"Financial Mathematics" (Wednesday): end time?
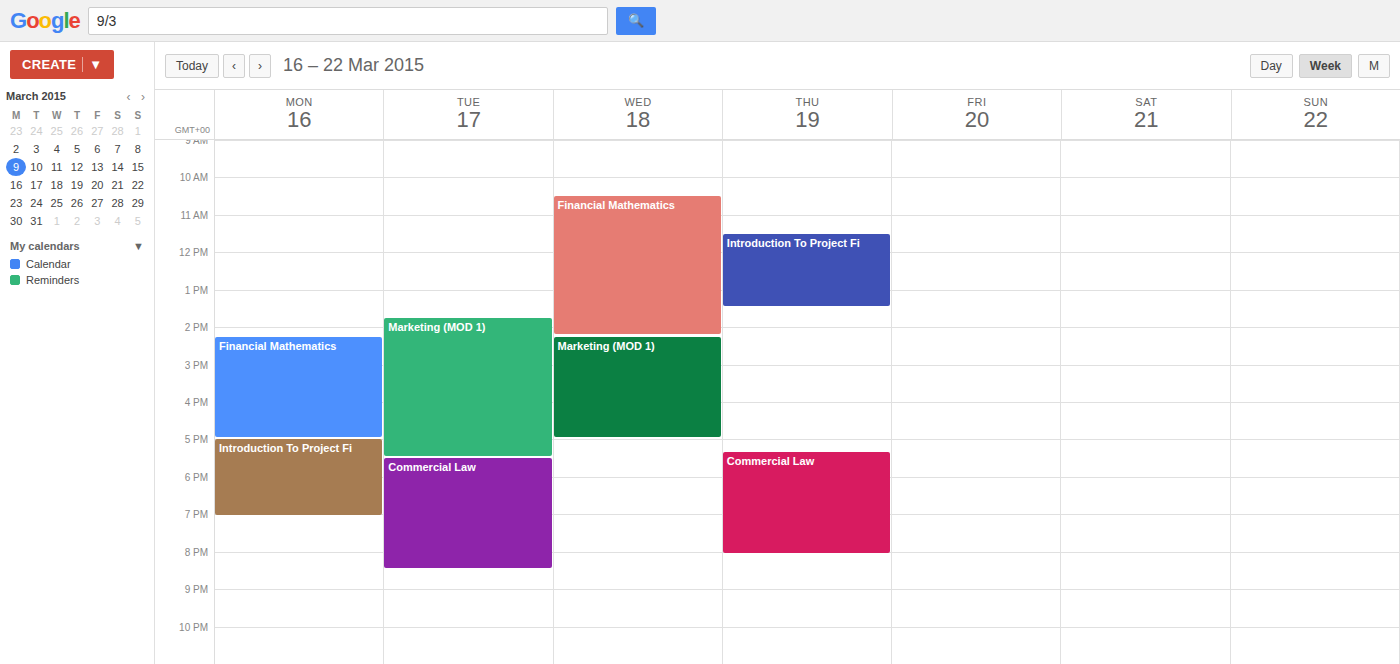
2:15 PM